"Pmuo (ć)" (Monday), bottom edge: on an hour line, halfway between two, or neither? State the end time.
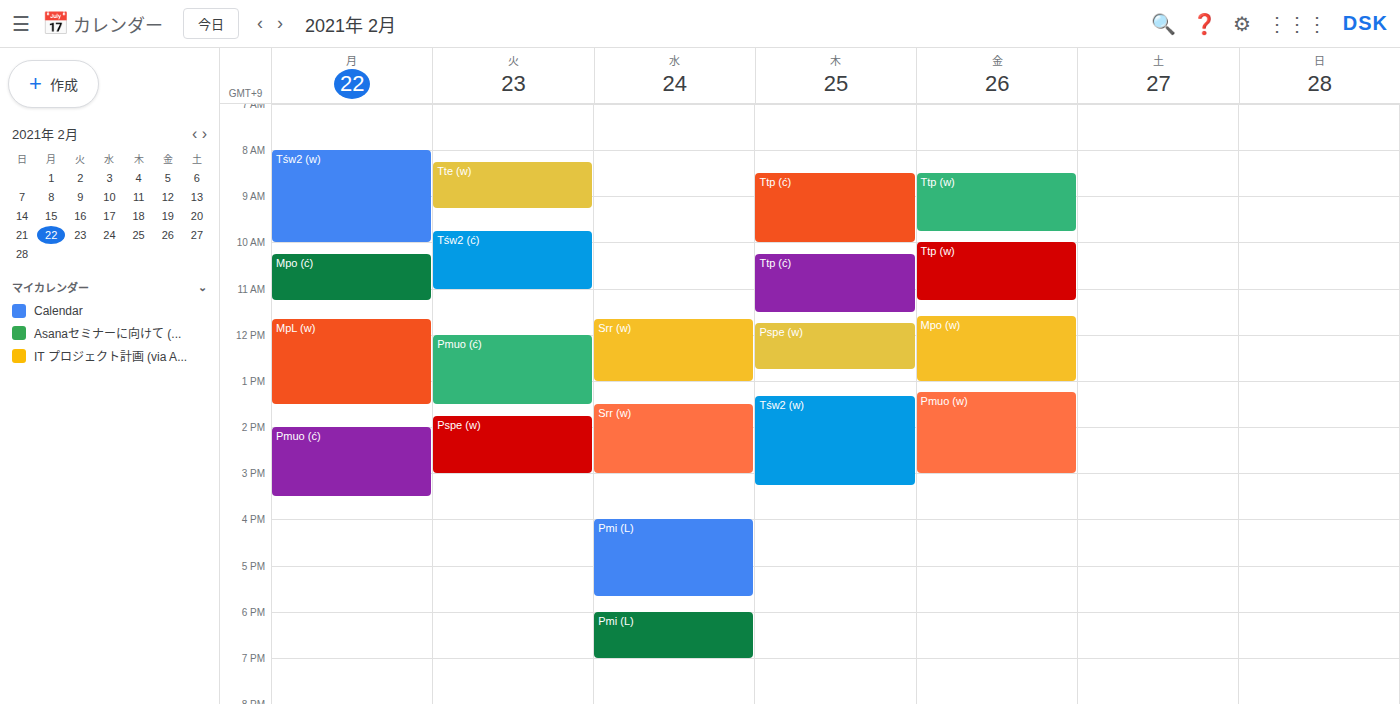
3:30 PM -- halfway between the 3 PM and 4 PM lines.